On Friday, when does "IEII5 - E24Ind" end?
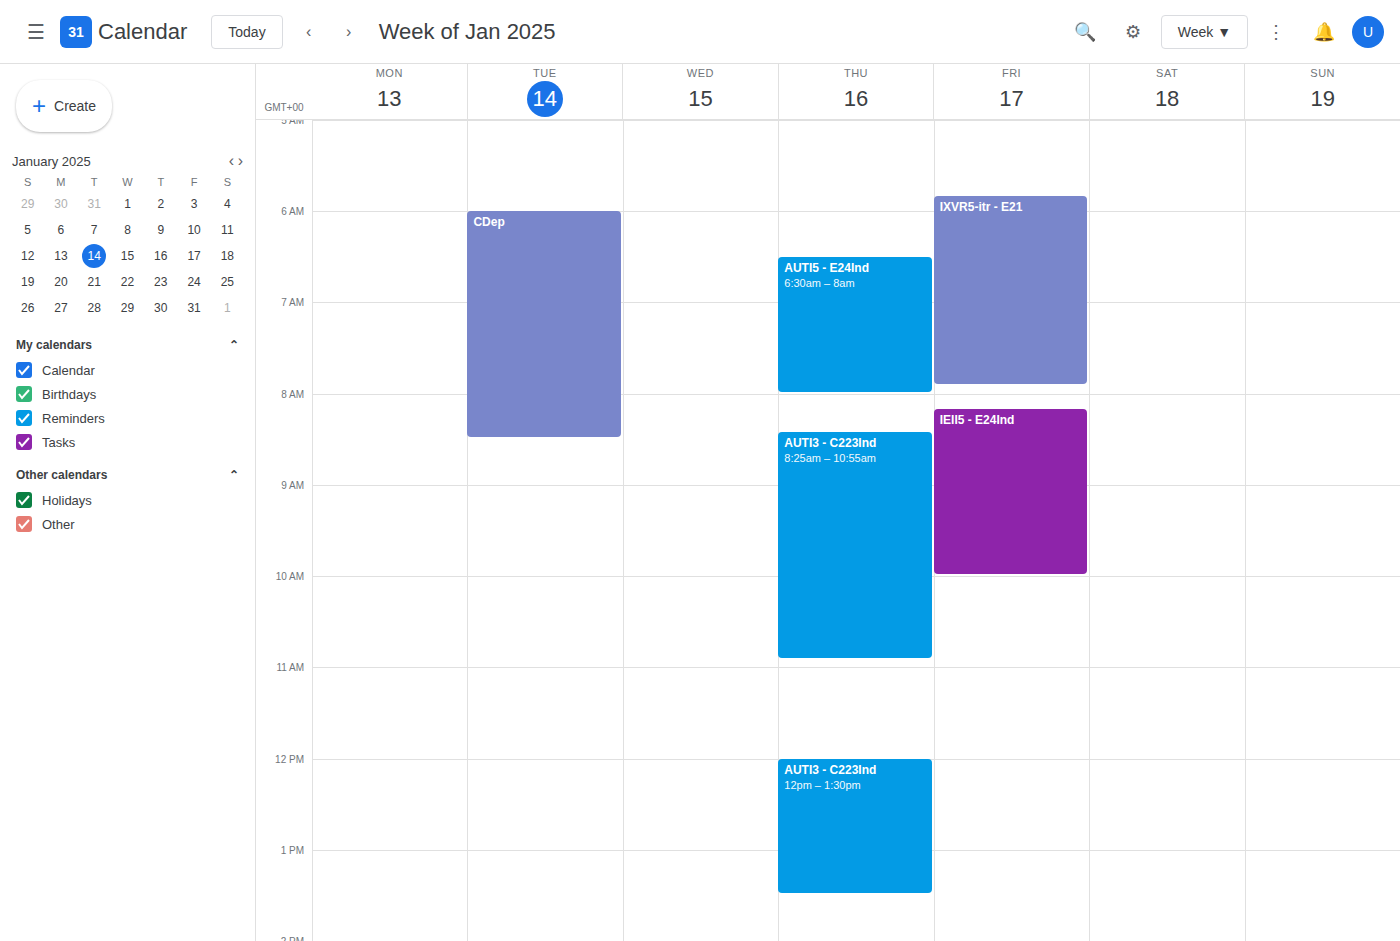
10:00 AM